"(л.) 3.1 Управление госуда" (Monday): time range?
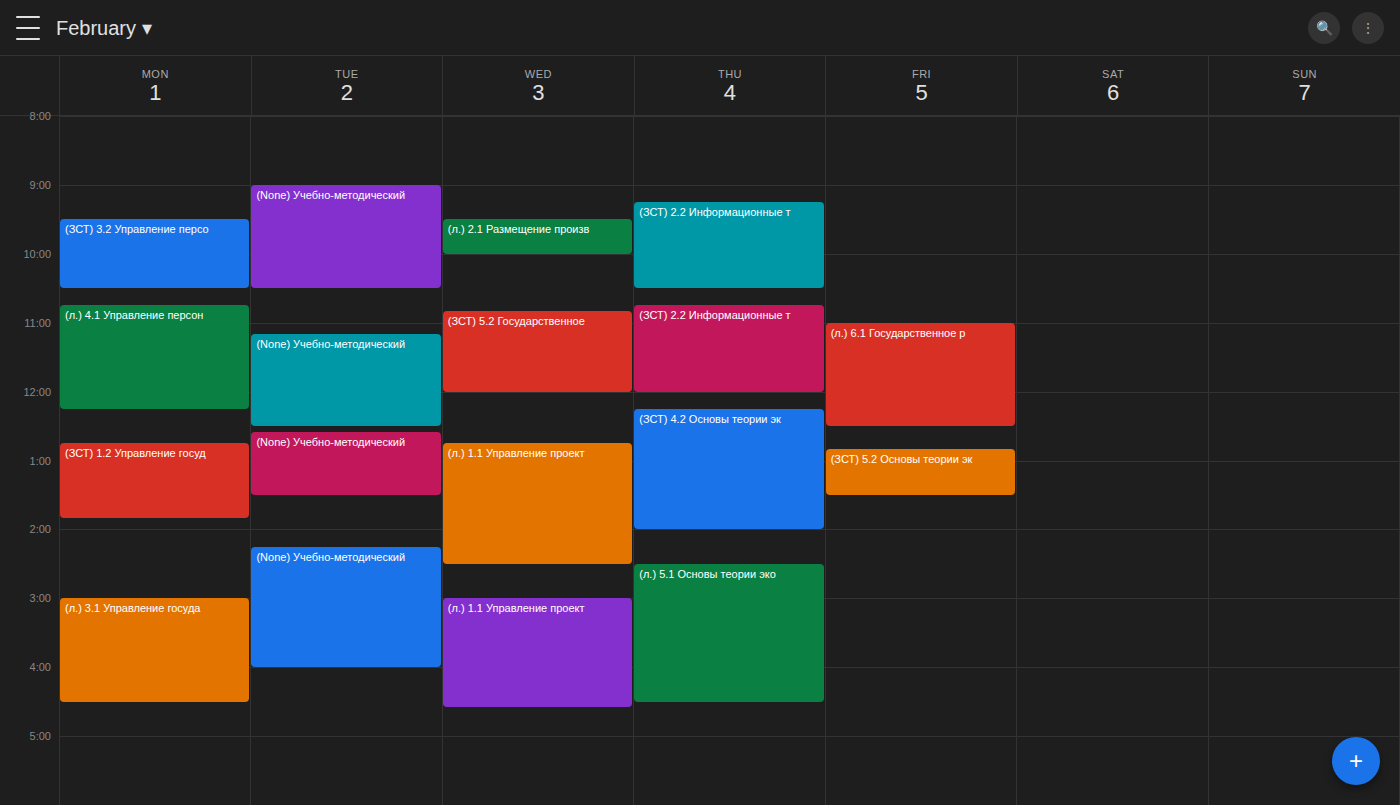
3:00 PM to 4:30 PM